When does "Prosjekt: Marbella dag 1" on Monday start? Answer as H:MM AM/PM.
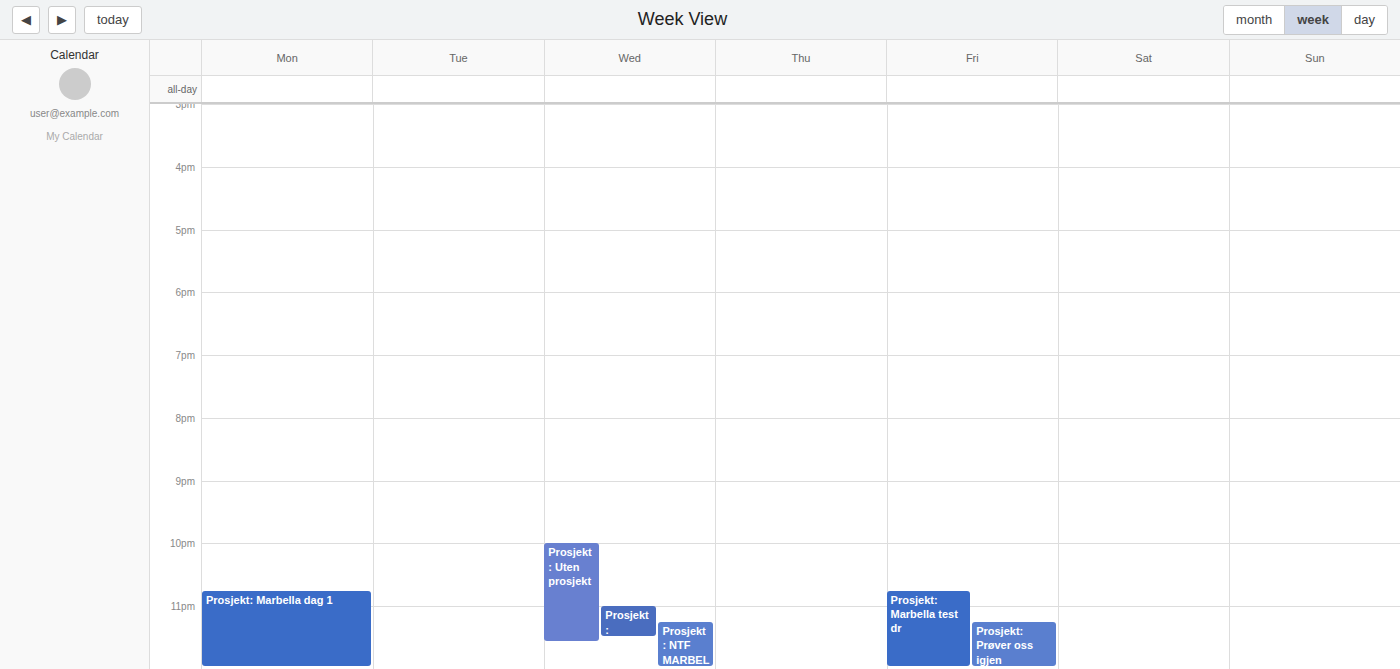
10:45 PM